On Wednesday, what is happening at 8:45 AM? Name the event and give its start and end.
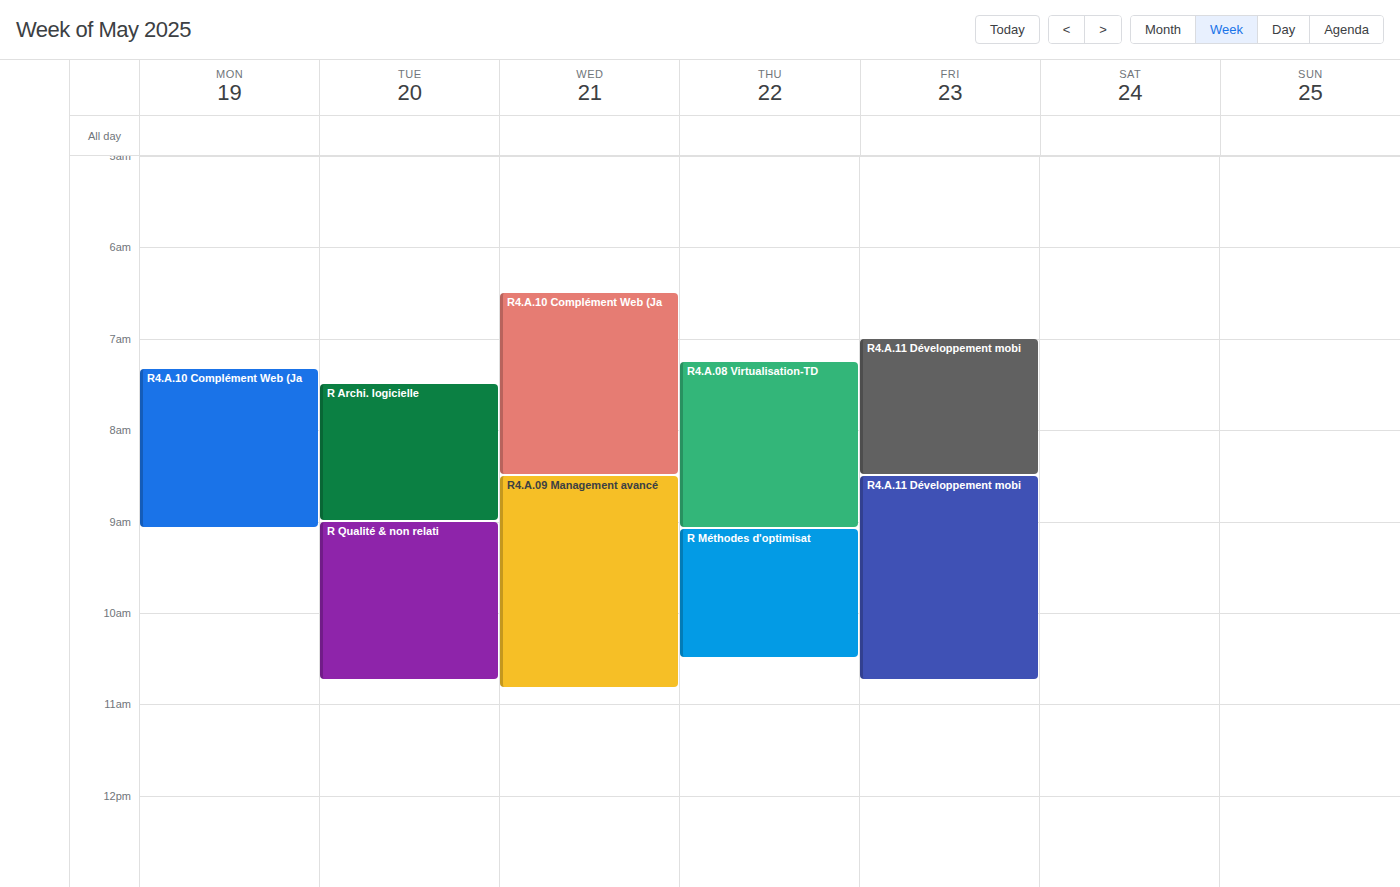
"R4.A.09 Management avancé", 8:30 AM to 10:50 AM